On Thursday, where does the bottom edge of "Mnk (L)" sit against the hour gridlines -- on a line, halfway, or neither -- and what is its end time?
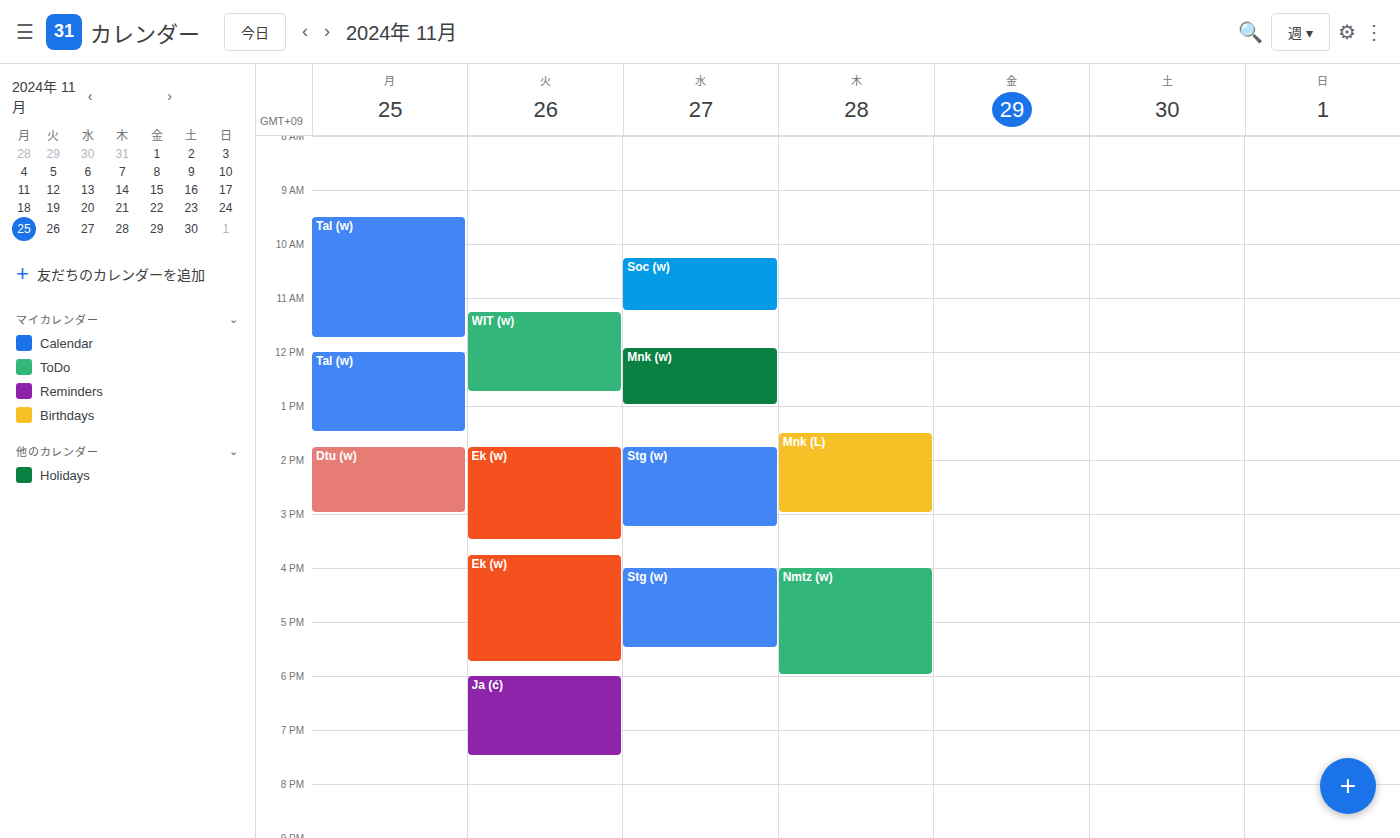
15:00 -- exactly on the 15:00 line.